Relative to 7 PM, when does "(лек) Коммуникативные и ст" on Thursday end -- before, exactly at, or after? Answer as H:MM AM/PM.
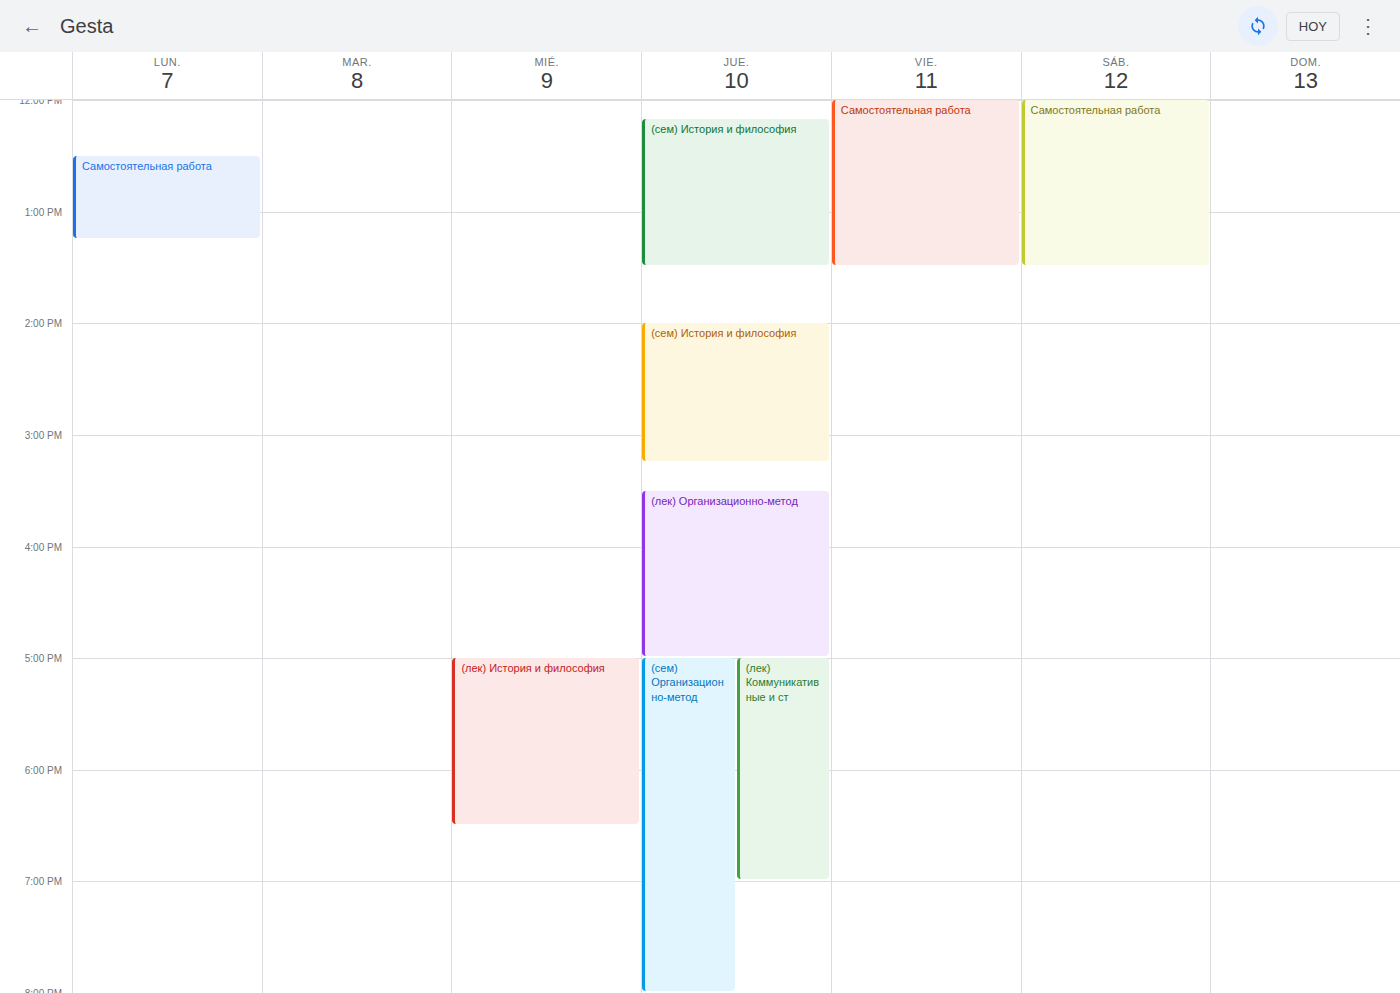
7:00 PM -- exactly at 7 PM, on the 7 PM line.